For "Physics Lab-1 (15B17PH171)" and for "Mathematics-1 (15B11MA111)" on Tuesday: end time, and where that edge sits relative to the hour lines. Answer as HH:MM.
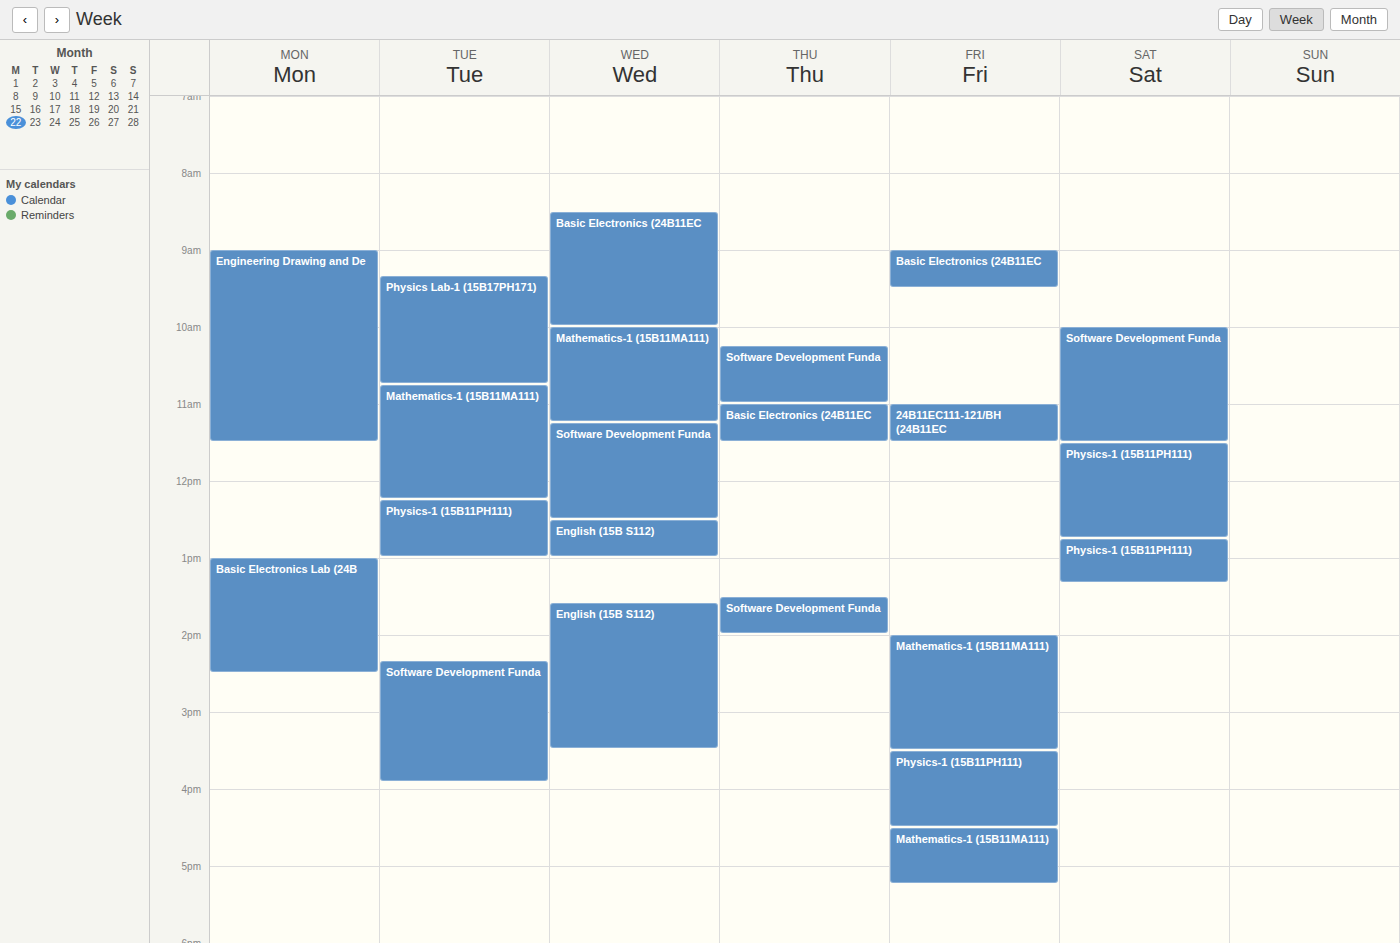
"Physics Lab-1 (15B17PH171)": 10:45, neither: three quarters of the way from the 10:00 line to the 11:00 line. "Mathematics-1 (15B11MA111)": 12:15, neither: a quarter of the way from the 12:00 line to the 13:00 line.